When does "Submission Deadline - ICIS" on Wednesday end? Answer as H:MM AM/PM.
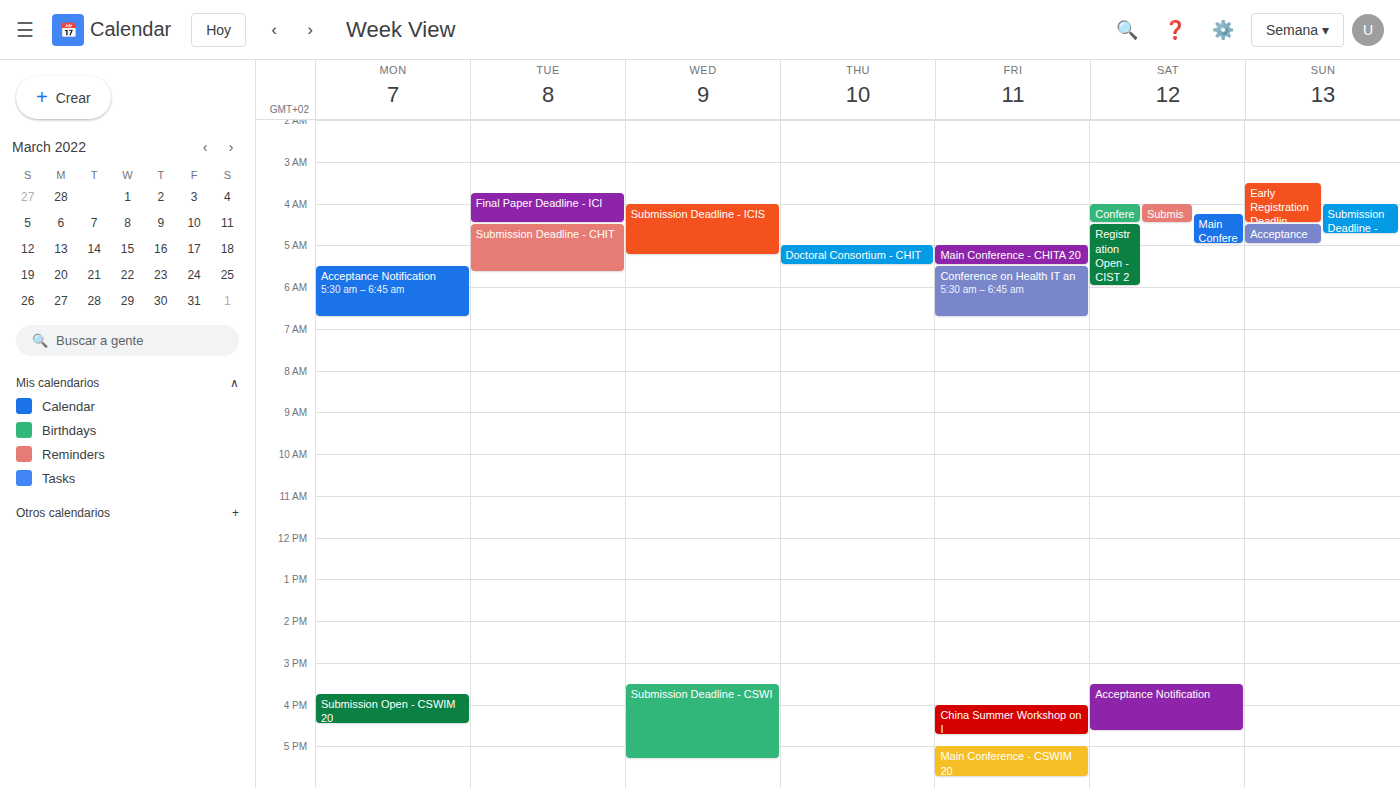
5:15 AM